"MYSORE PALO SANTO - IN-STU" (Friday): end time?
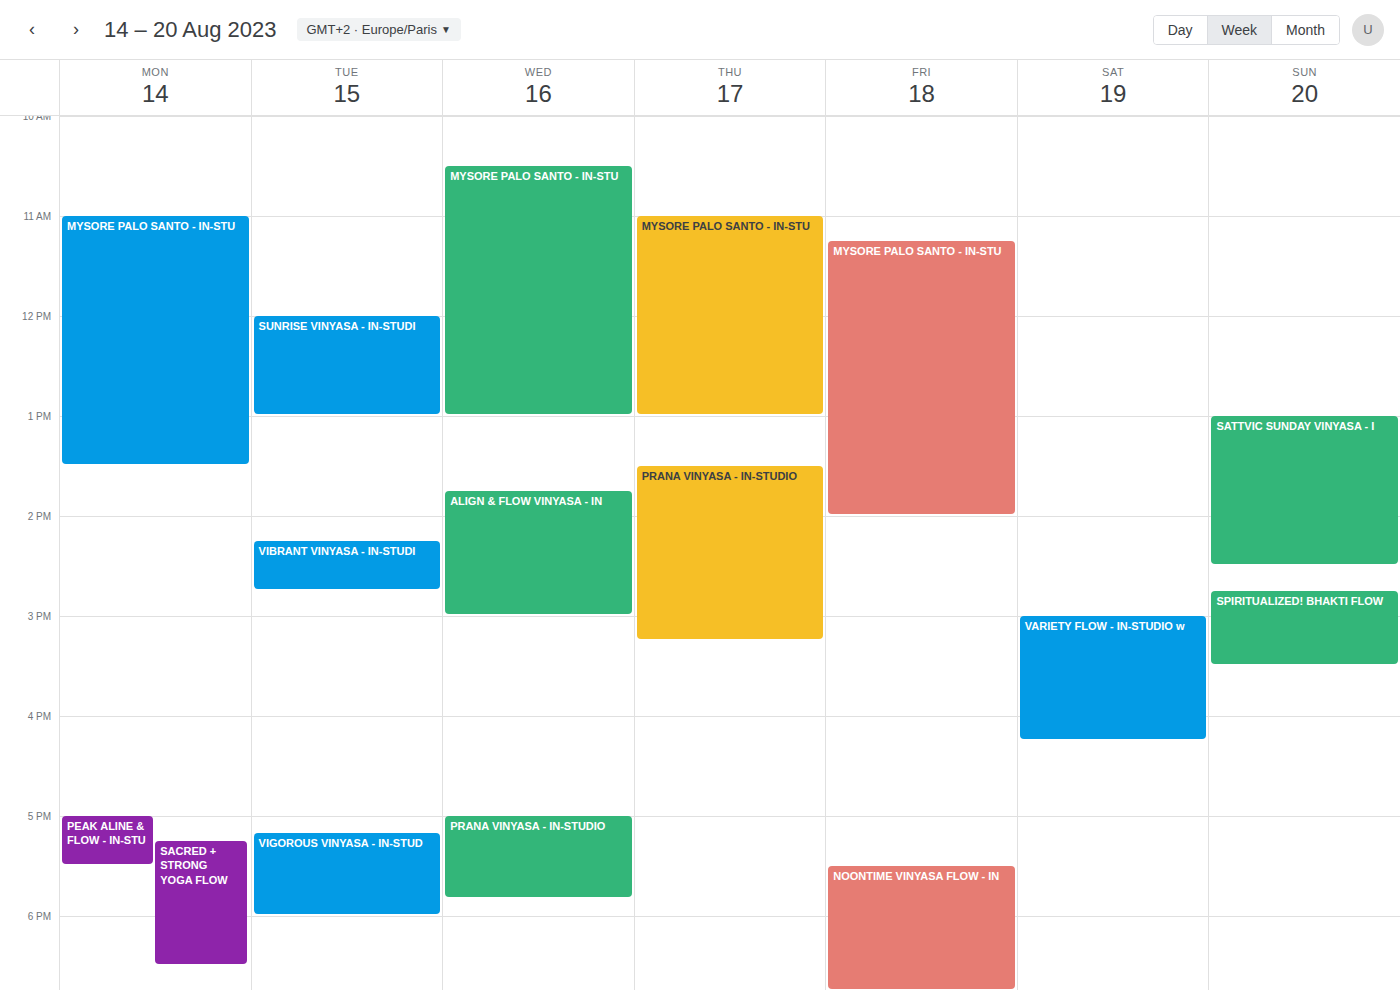
2:00 PM